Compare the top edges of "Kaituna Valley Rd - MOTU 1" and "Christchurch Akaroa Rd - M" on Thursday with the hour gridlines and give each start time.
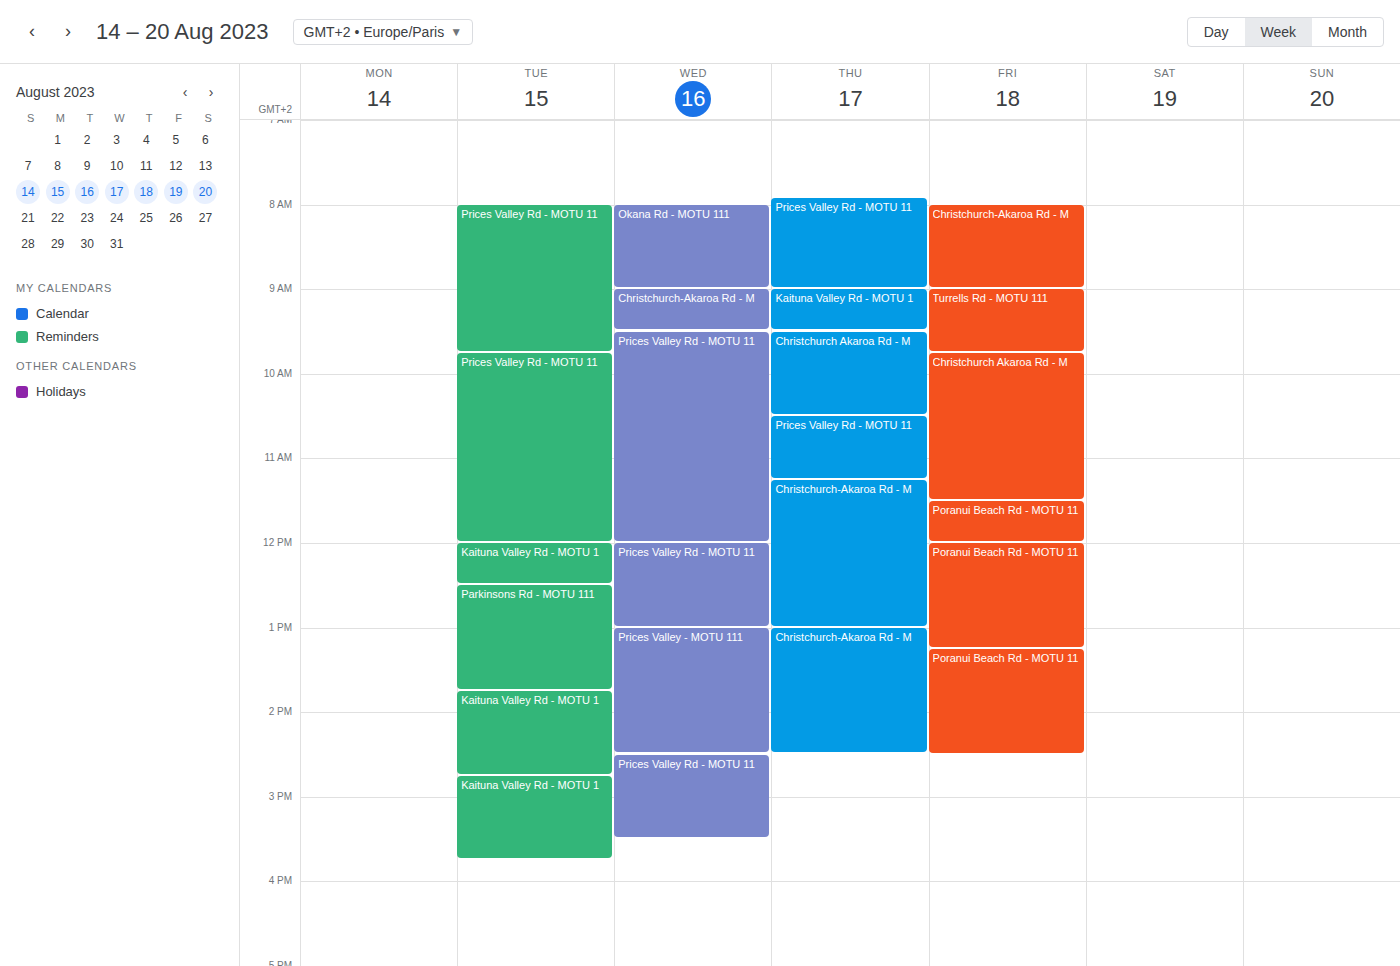
"Kaituna Valley Rd - MOTU 1": 9:00 AM, exactly on the 9 AM line. "Christchurch Akaroa Rd - M": 9:30 AM, halfway between the 9 AM and 10 AM lines.